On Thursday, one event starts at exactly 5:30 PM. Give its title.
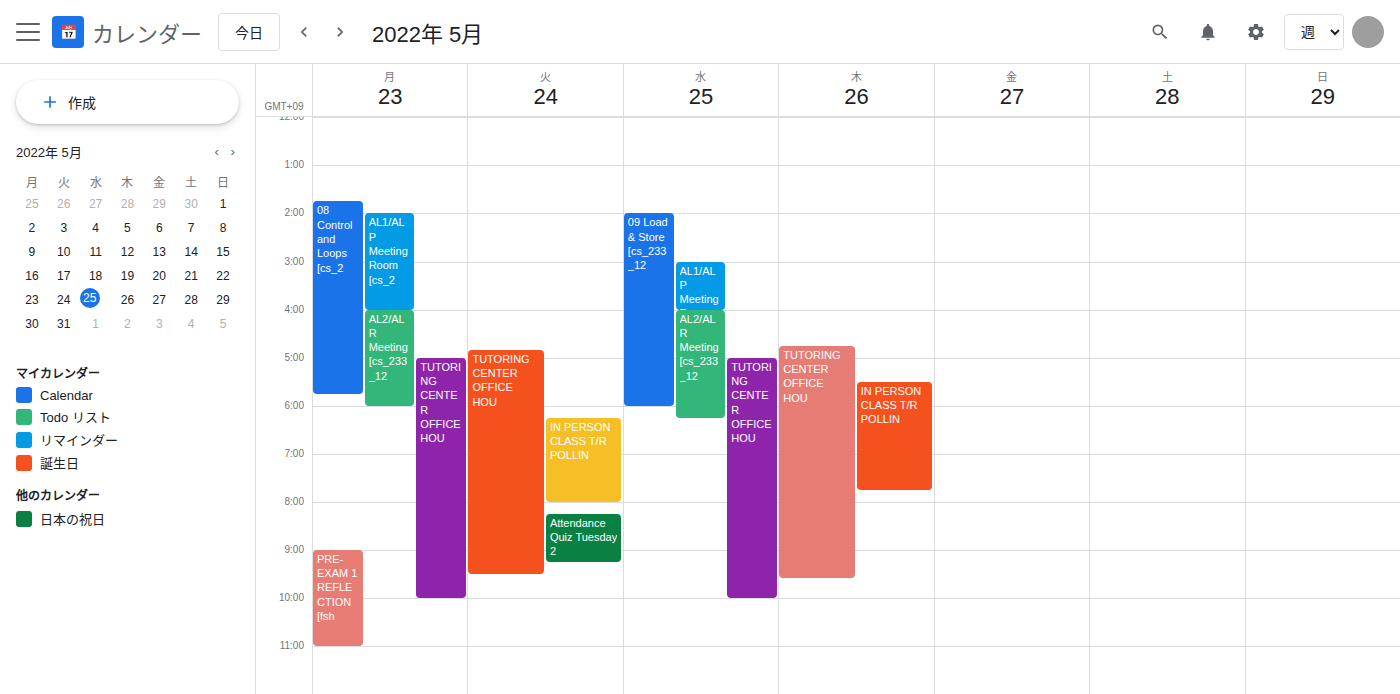
"IN PERSON CLASS T/R POLLIN"